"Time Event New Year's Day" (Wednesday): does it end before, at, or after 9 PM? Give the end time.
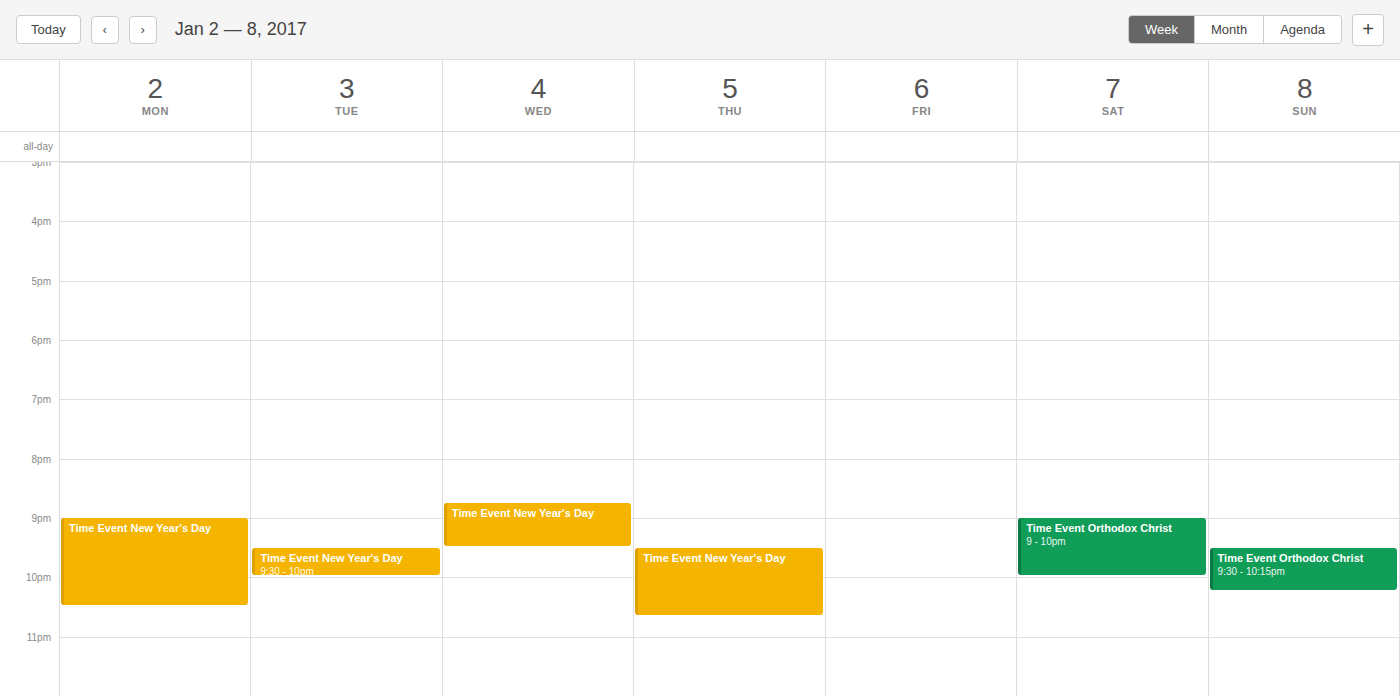
9:30 PM -- after 9 PM, 30 minutes below the 9 PM line.